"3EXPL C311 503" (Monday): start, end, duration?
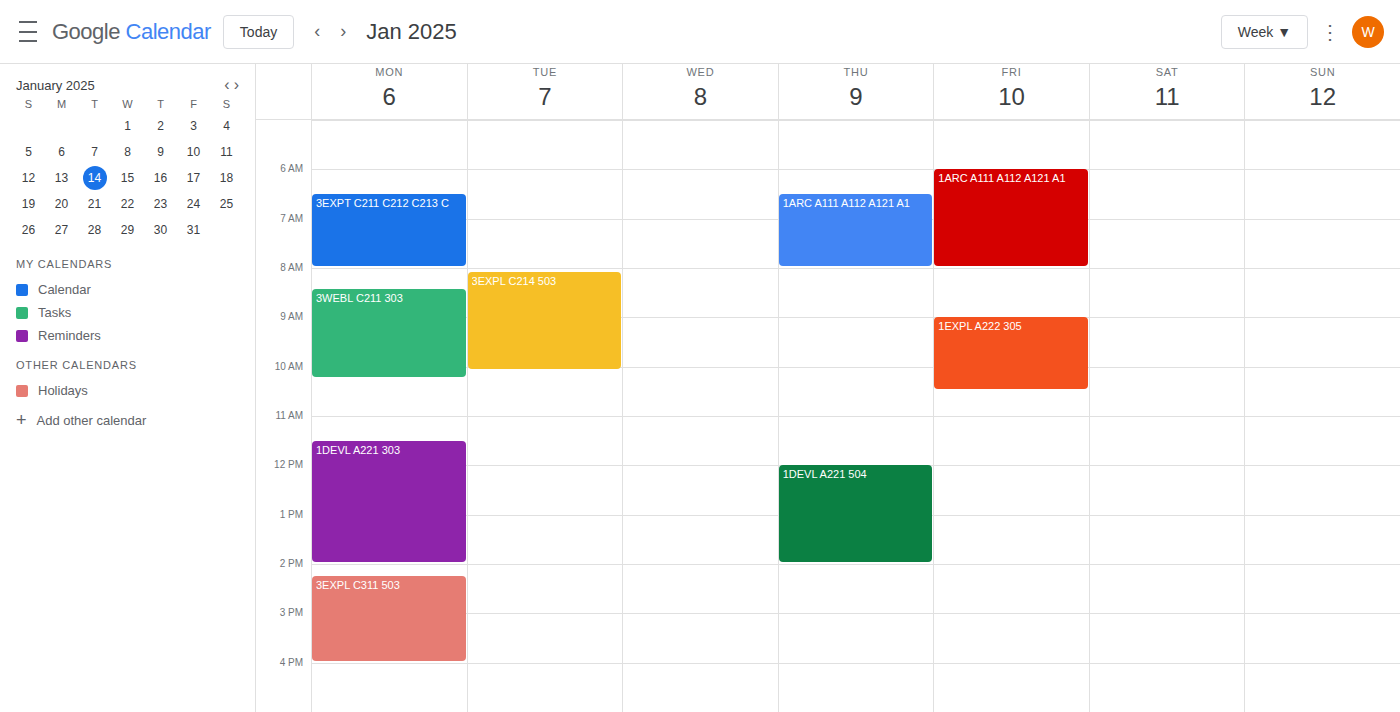
2:15 PM to 4:00 PM, 1 hour 45 minutes